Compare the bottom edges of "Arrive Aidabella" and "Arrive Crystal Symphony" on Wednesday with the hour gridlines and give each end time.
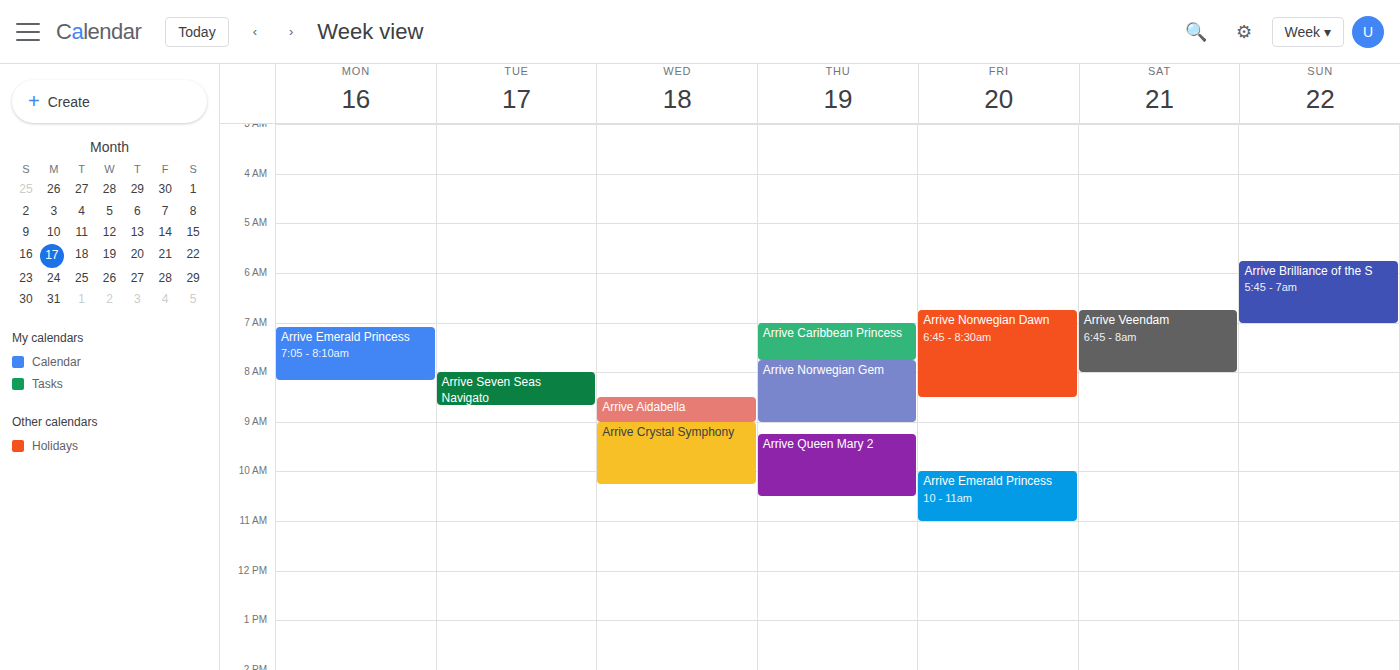
"Arrive Aidabella": 9:00 AM, exactly on the 9 AM line. "Arrive Crystal Symphony": 10:15 AM, neither: a quarter of the way from the 10 AM line to the 11 AM line.